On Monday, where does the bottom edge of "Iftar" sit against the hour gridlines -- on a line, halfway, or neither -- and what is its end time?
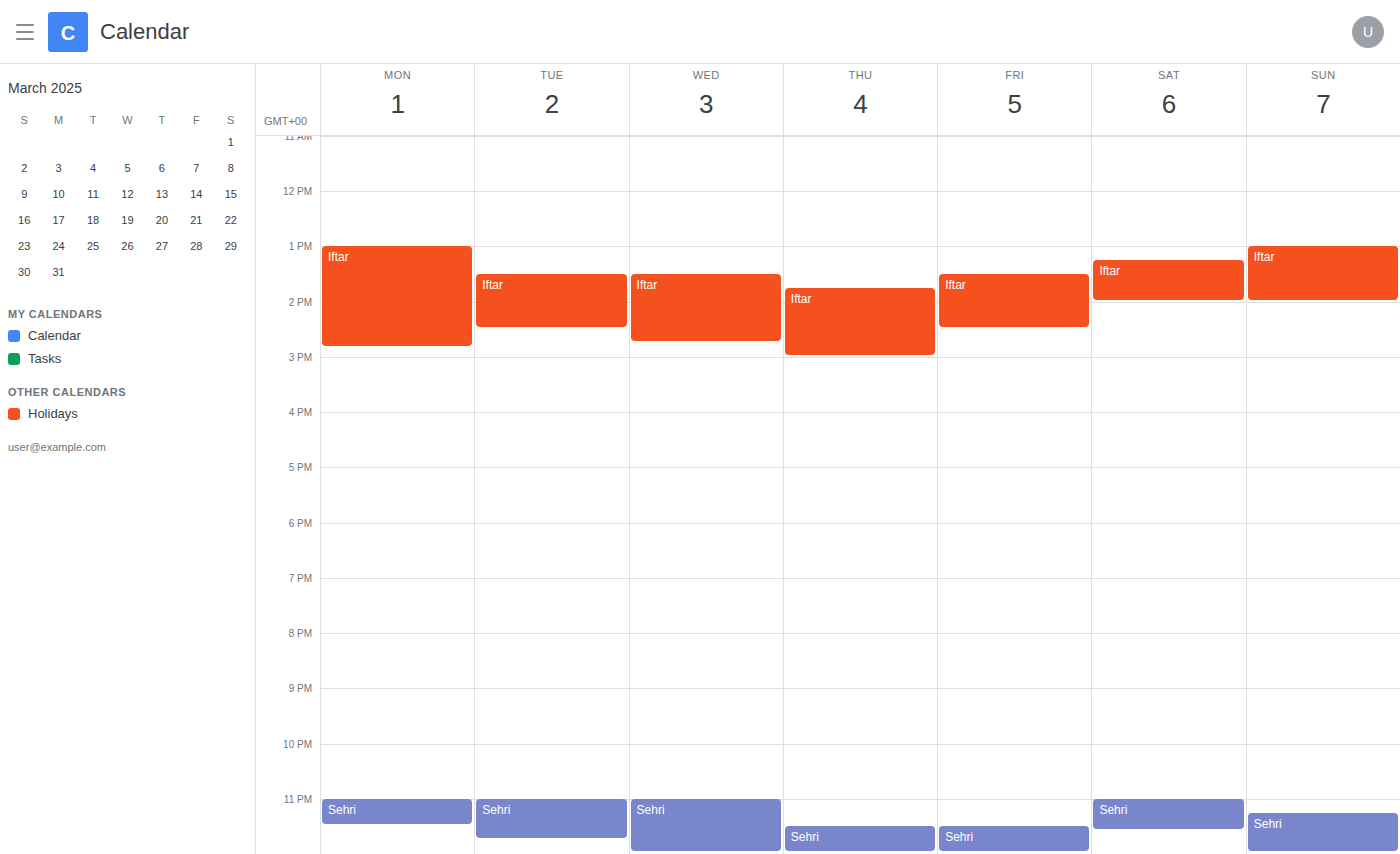
2:50 PM -- neither: 50 minutes below the 2 PM line and 10 minutes above the 3 PM line.